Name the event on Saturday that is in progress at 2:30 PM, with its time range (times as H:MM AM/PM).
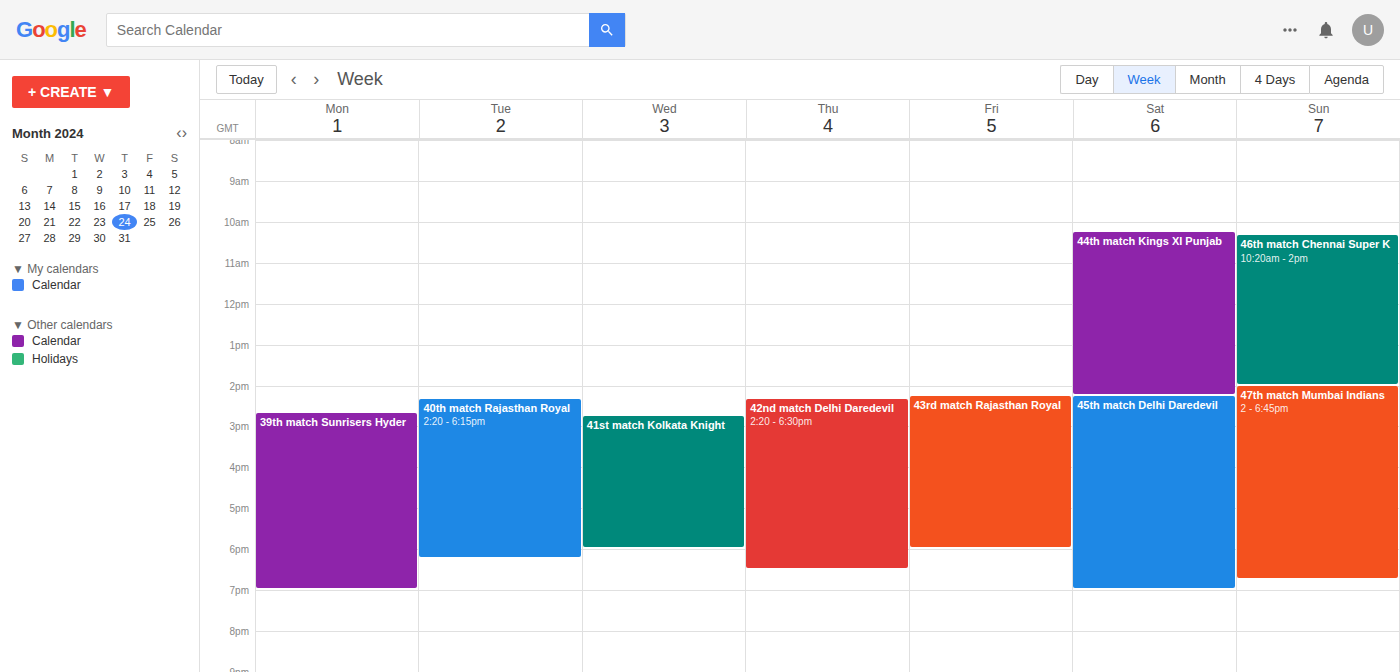
"45th match Delhi Daredevil", 2:15 PM to 7:00 PM